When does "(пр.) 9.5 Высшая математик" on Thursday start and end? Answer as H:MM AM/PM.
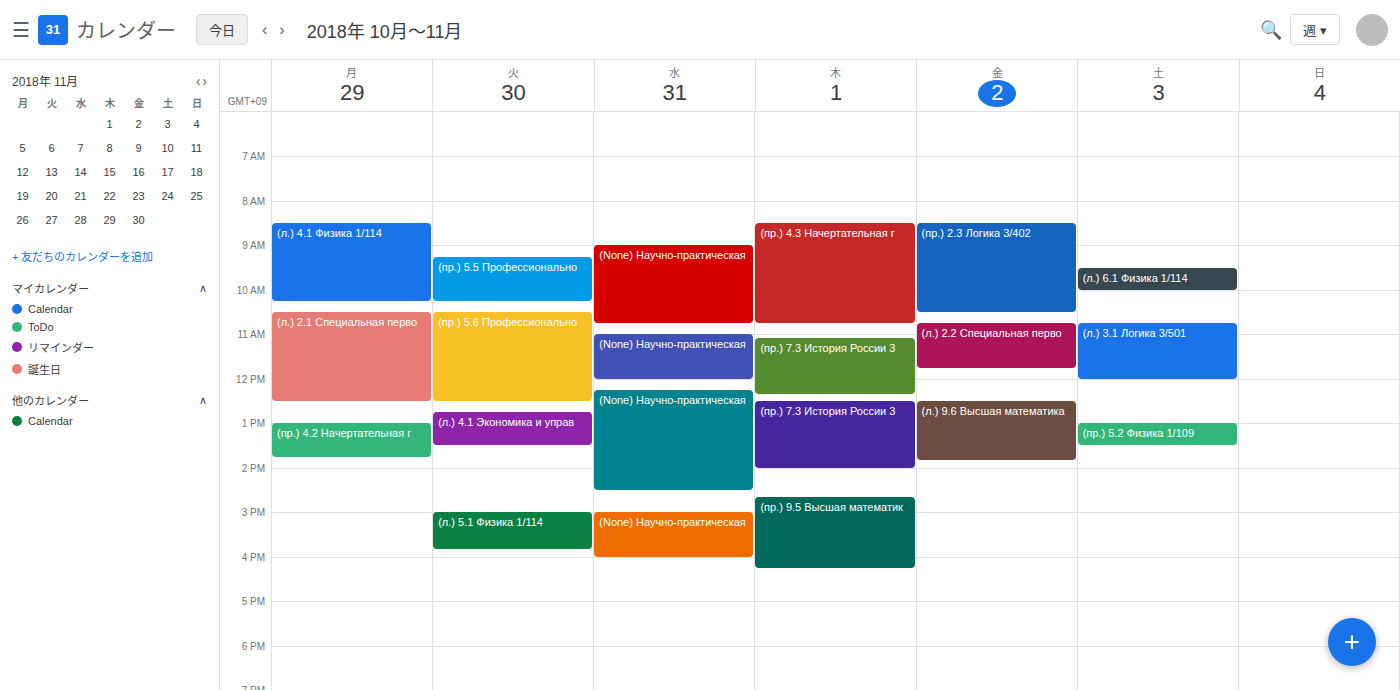
2:40 PM to 4:15 PM